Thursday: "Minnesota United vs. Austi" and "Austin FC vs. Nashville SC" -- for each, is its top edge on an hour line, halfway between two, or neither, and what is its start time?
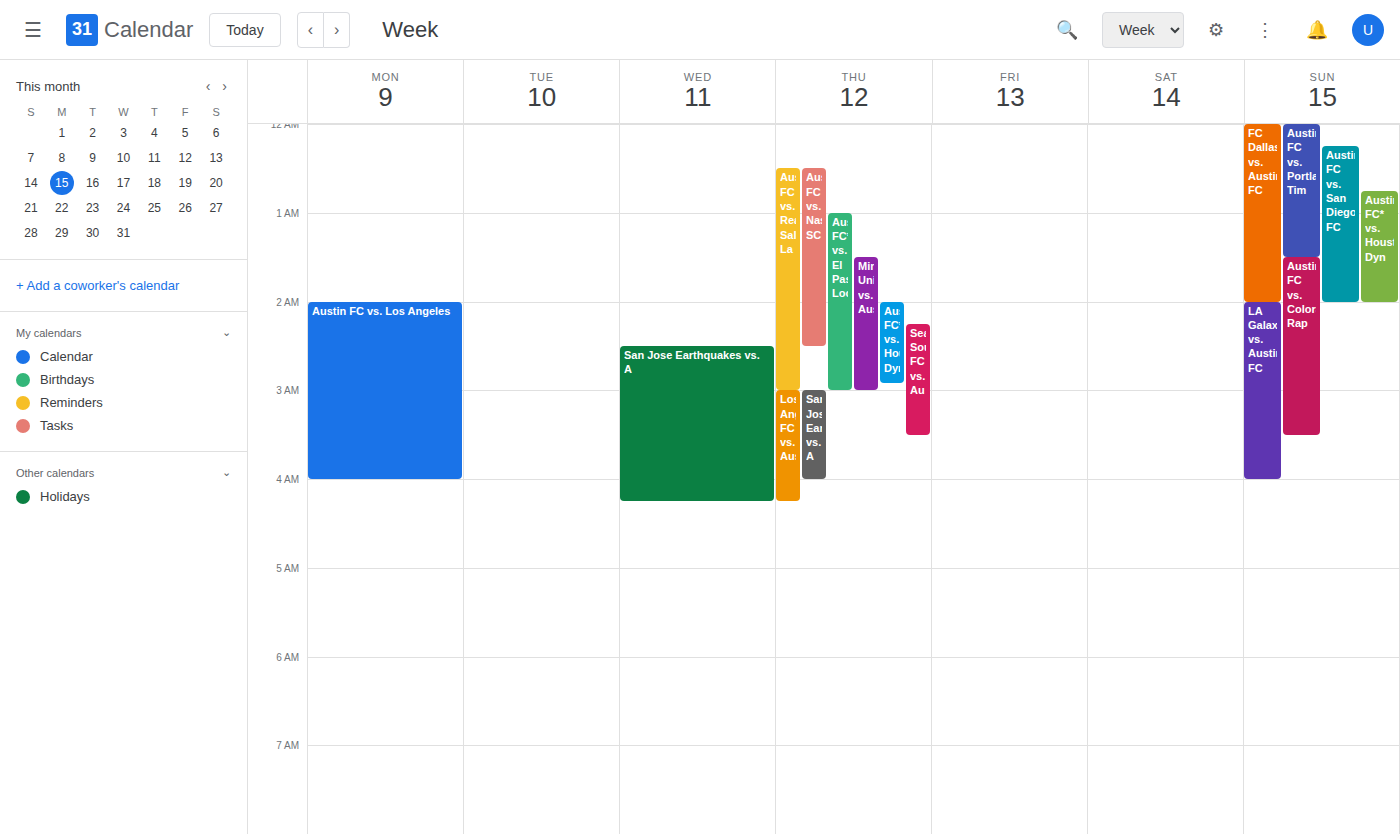
"Minnesota United vs. Austi": 1:30 AM, halfway between the 1 AM and 2 AM lines. "Austin FC vs. Nashville SC": 12:30 AM, halfway between the 12 AM and 1 AM lines.